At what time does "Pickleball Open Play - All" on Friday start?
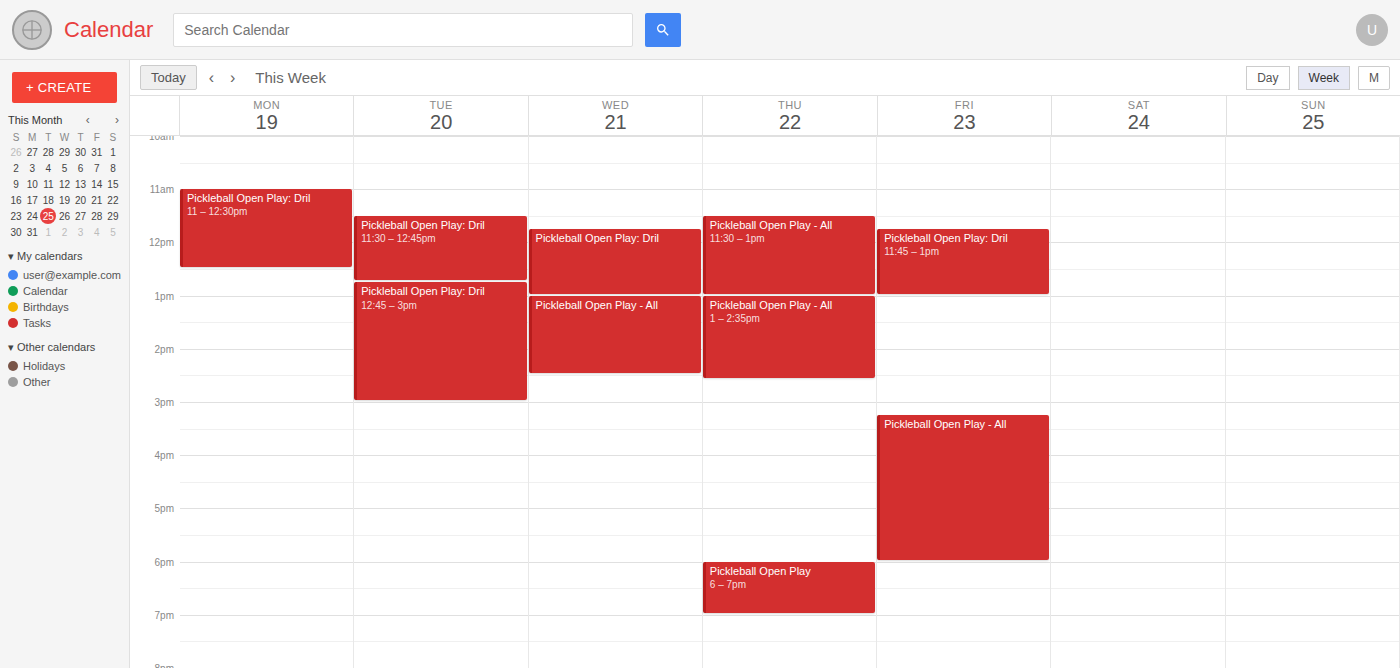
3:15 PM